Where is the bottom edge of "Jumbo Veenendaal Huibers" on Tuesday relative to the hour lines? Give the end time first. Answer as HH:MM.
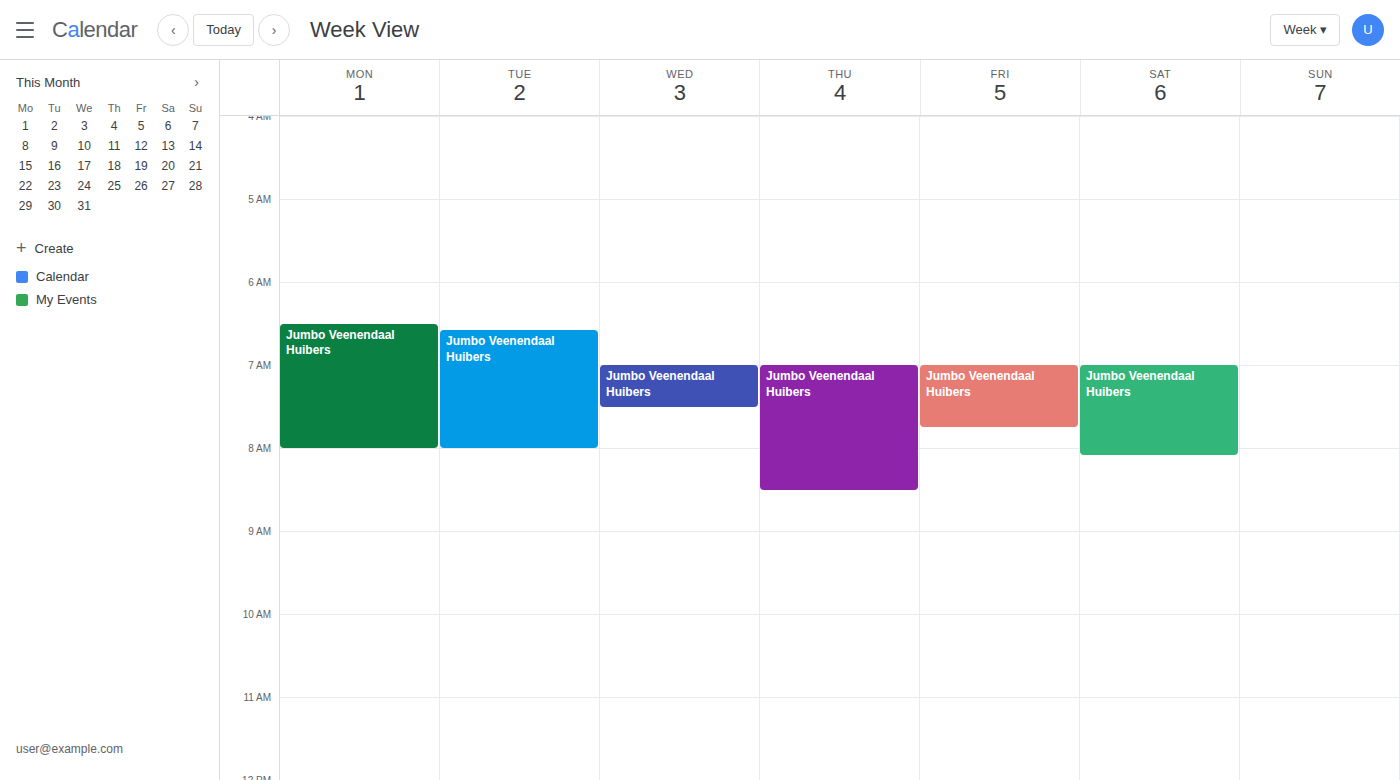
08:00 -- exactly on the 08:00 line.